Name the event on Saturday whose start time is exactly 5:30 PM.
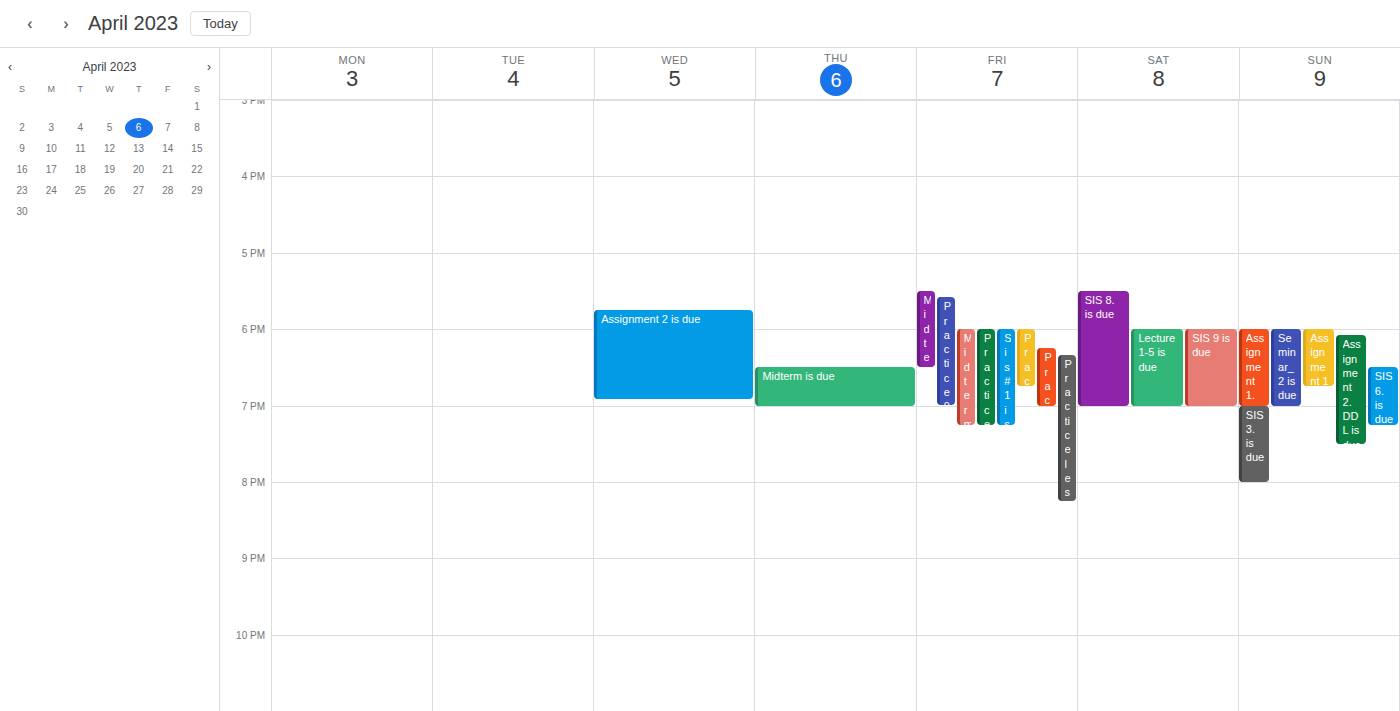
"SIS 8. is due"